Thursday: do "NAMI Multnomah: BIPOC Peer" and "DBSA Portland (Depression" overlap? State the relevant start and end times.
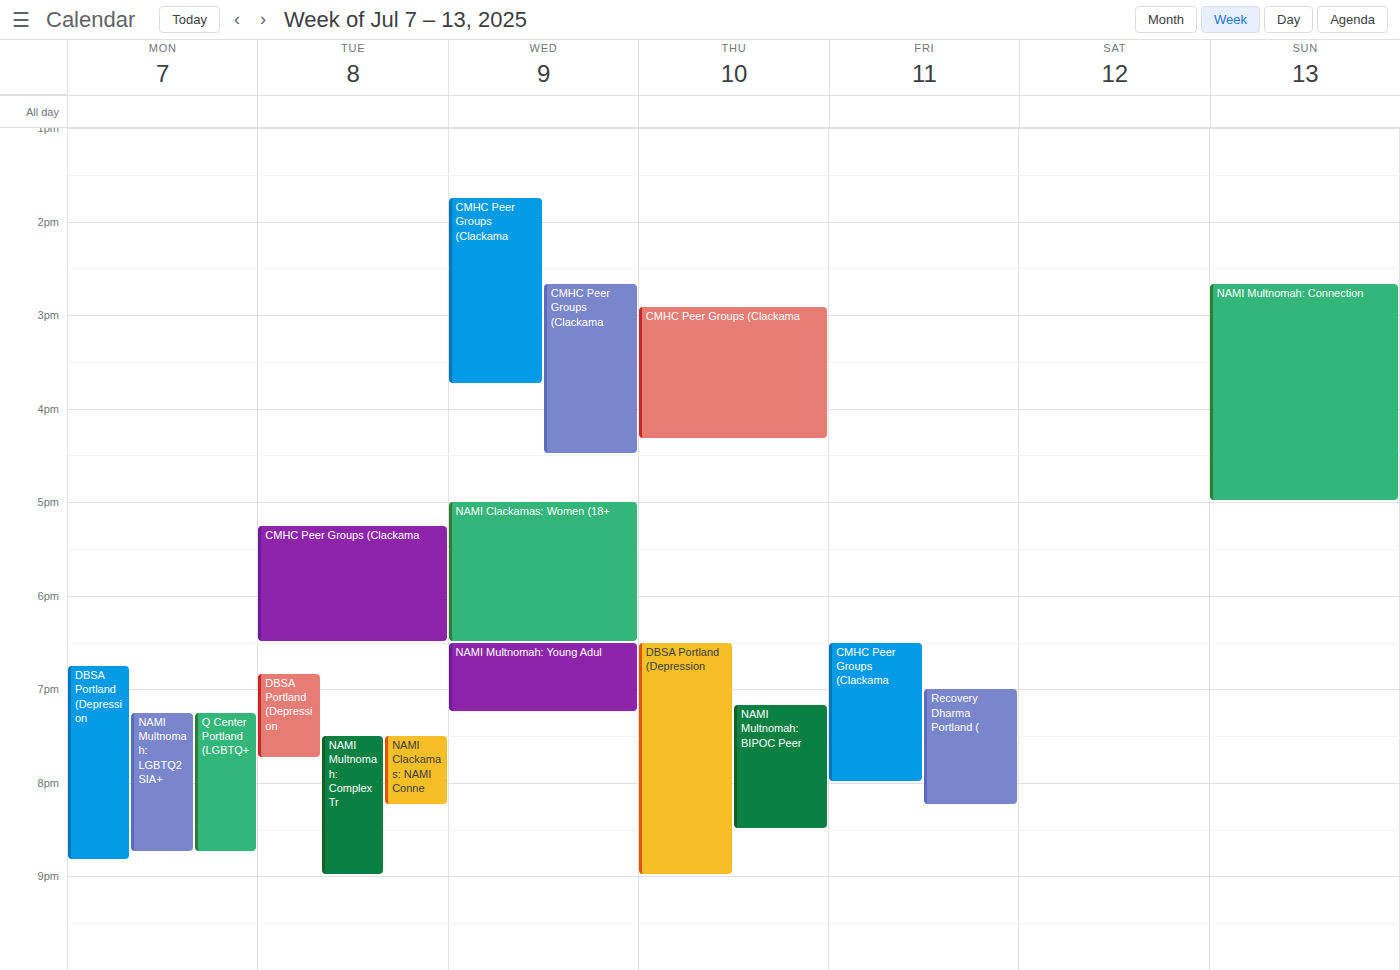
"NAMI Multnomah: BIPOC Peer" runs 19:10 to 20:30, inside "DBSA Portland (Depression" -- they overlap.